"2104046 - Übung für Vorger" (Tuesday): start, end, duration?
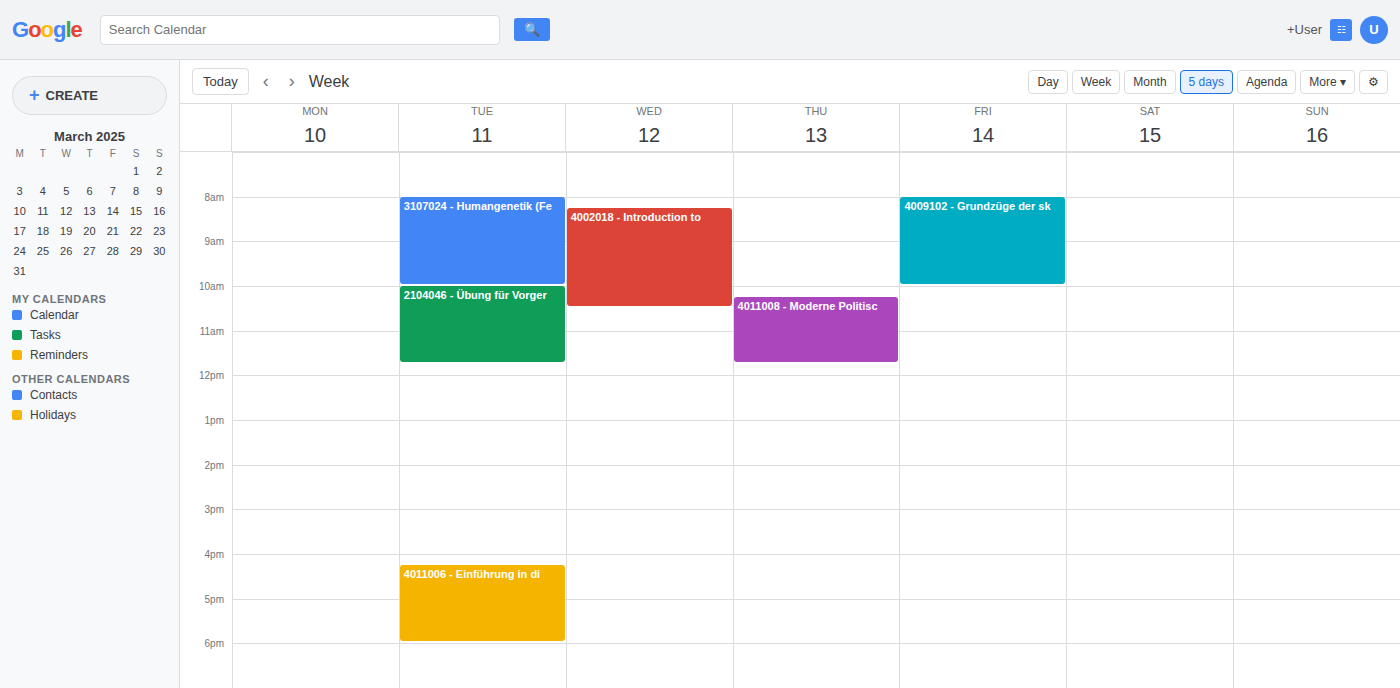
10:00 AM to 11:45 AM, 1 hour 45 minutes